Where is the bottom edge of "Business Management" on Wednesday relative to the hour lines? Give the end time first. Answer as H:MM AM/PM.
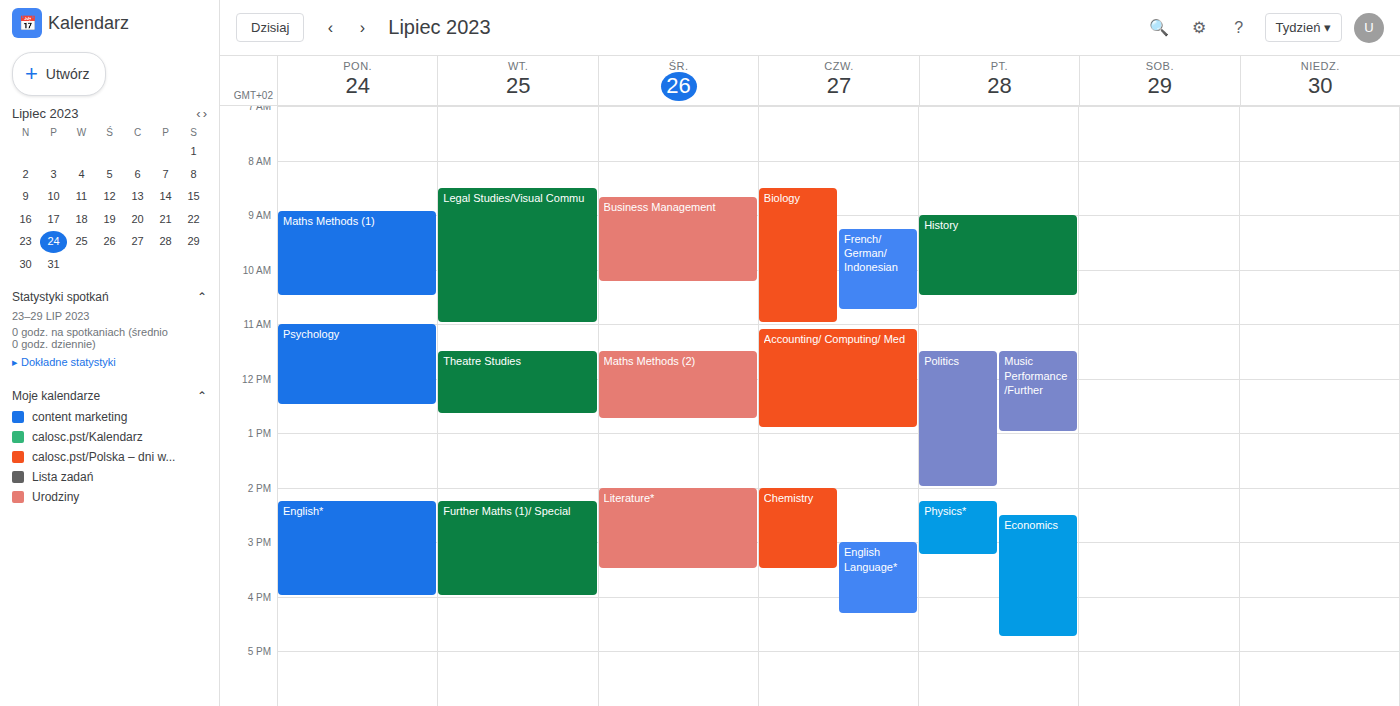
10:15 AM -- neither: a quarter of the way from the 10 AM line to the 11 AM line.